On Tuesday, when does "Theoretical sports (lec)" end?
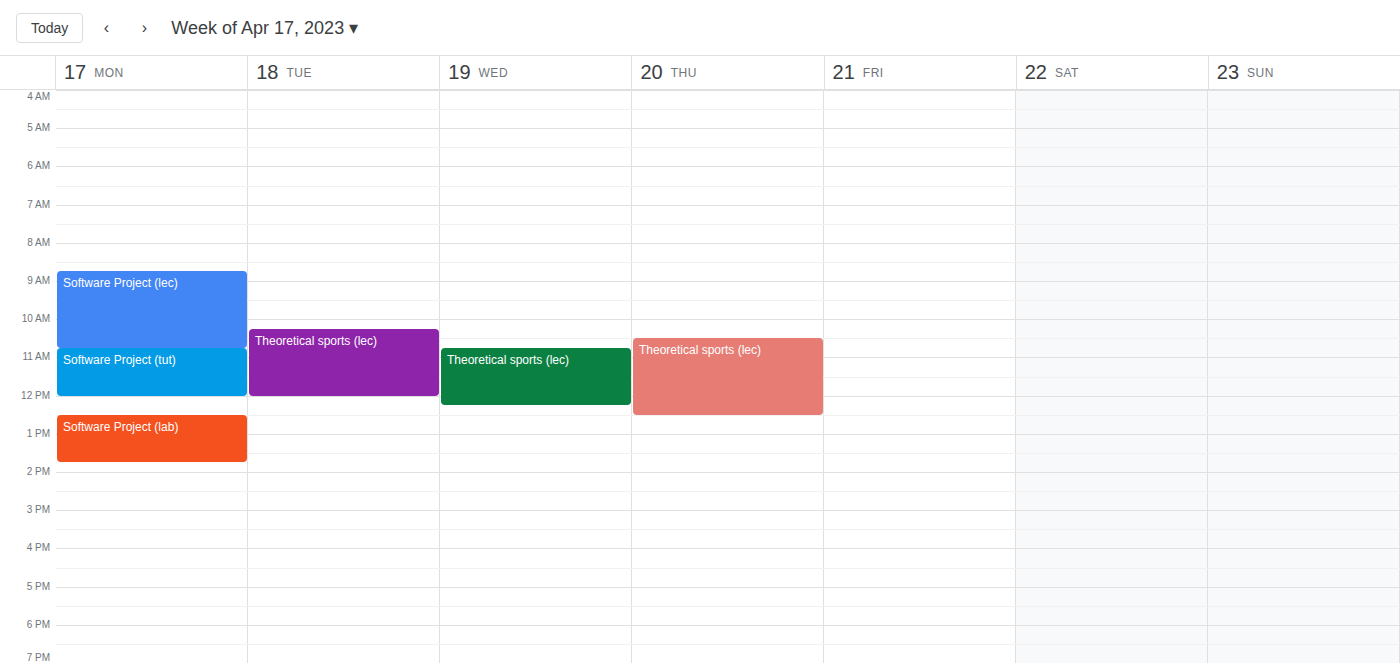
12:00